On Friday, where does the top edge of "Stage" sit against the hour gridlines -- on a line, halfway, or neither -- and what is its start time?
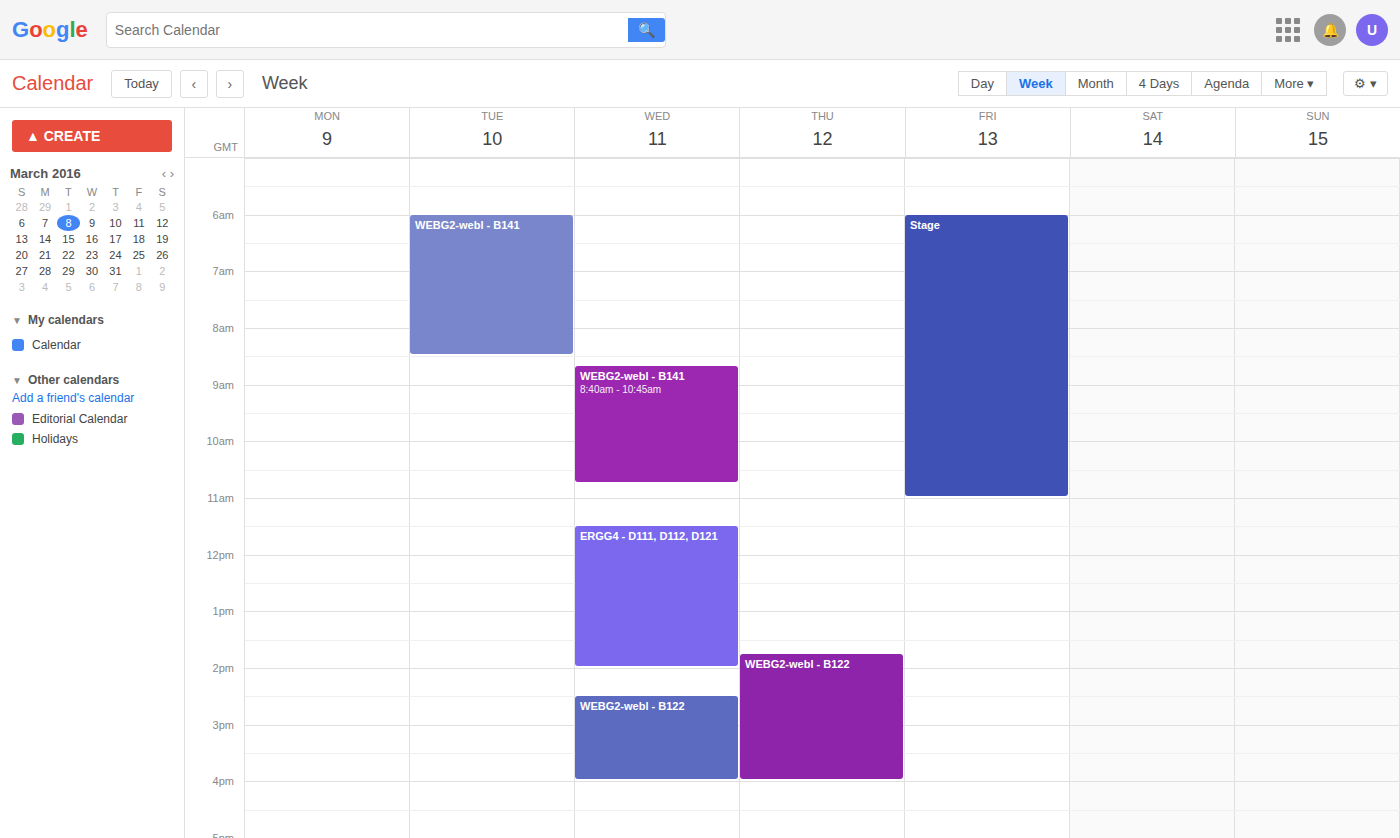
06:00 -- exactly on the 06:00 line.